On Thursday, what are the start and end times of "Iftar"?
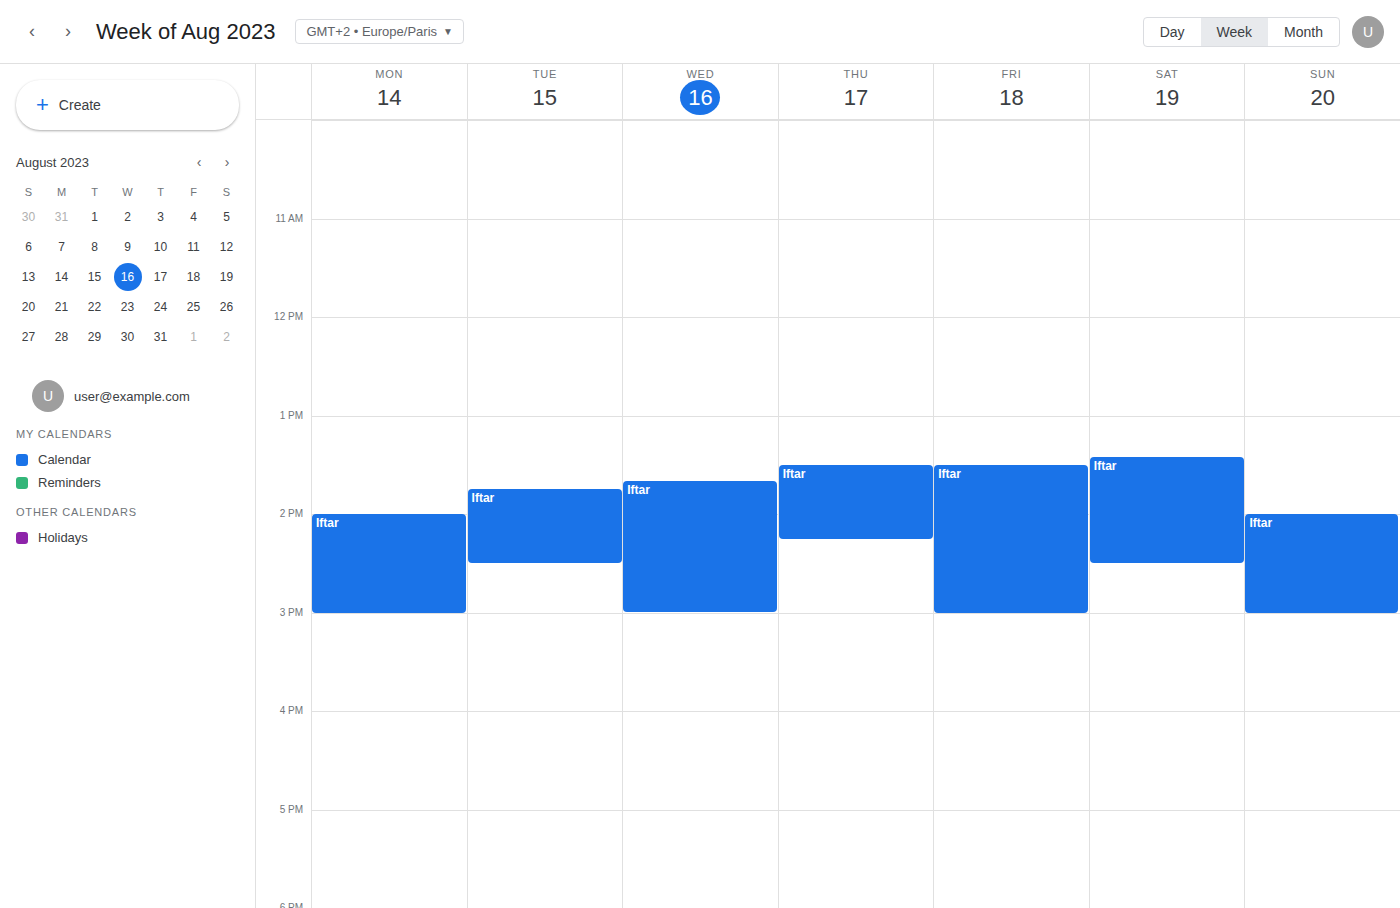
13:30 to 14:15